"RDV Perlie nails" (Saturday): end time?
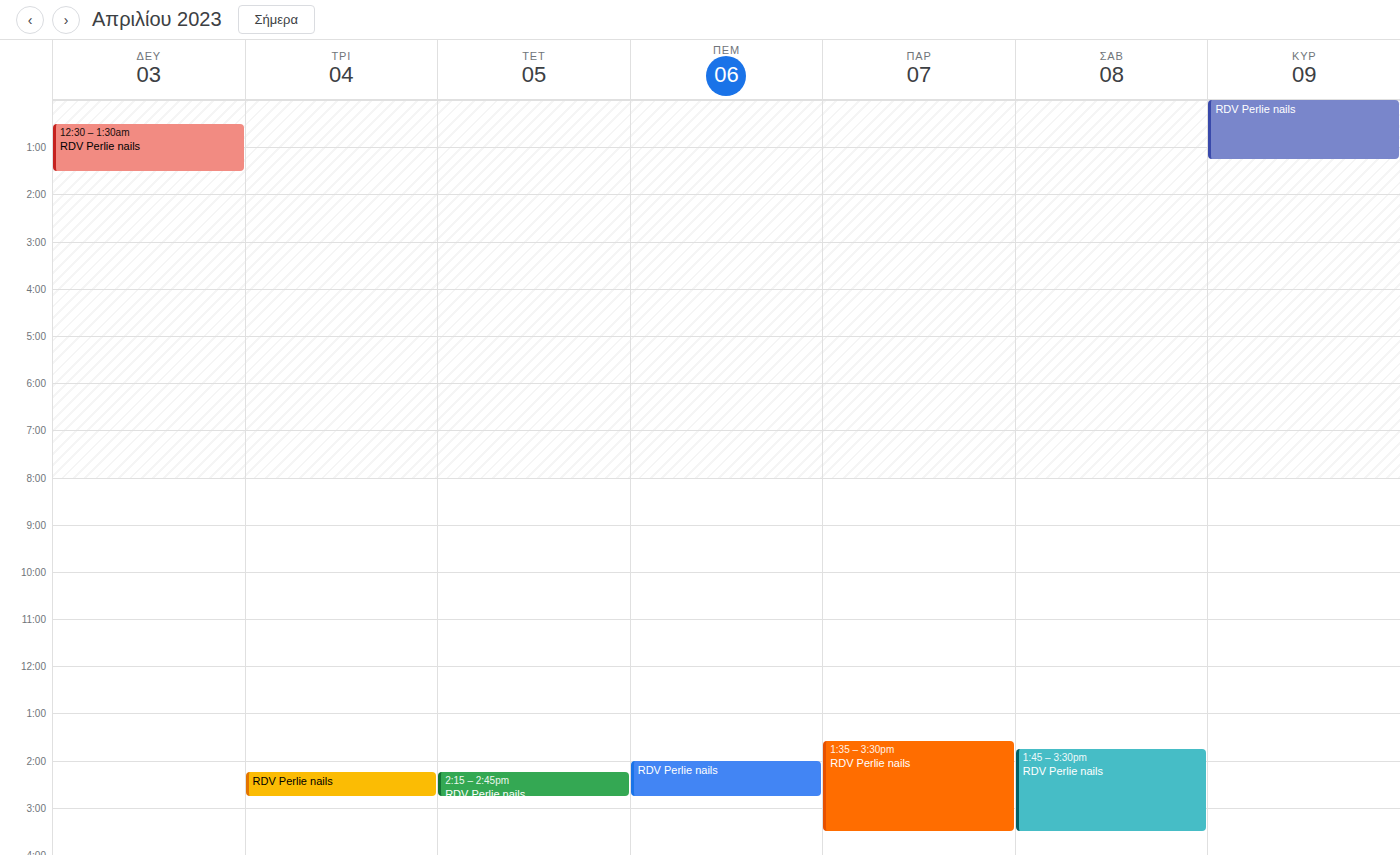
3:30 PM